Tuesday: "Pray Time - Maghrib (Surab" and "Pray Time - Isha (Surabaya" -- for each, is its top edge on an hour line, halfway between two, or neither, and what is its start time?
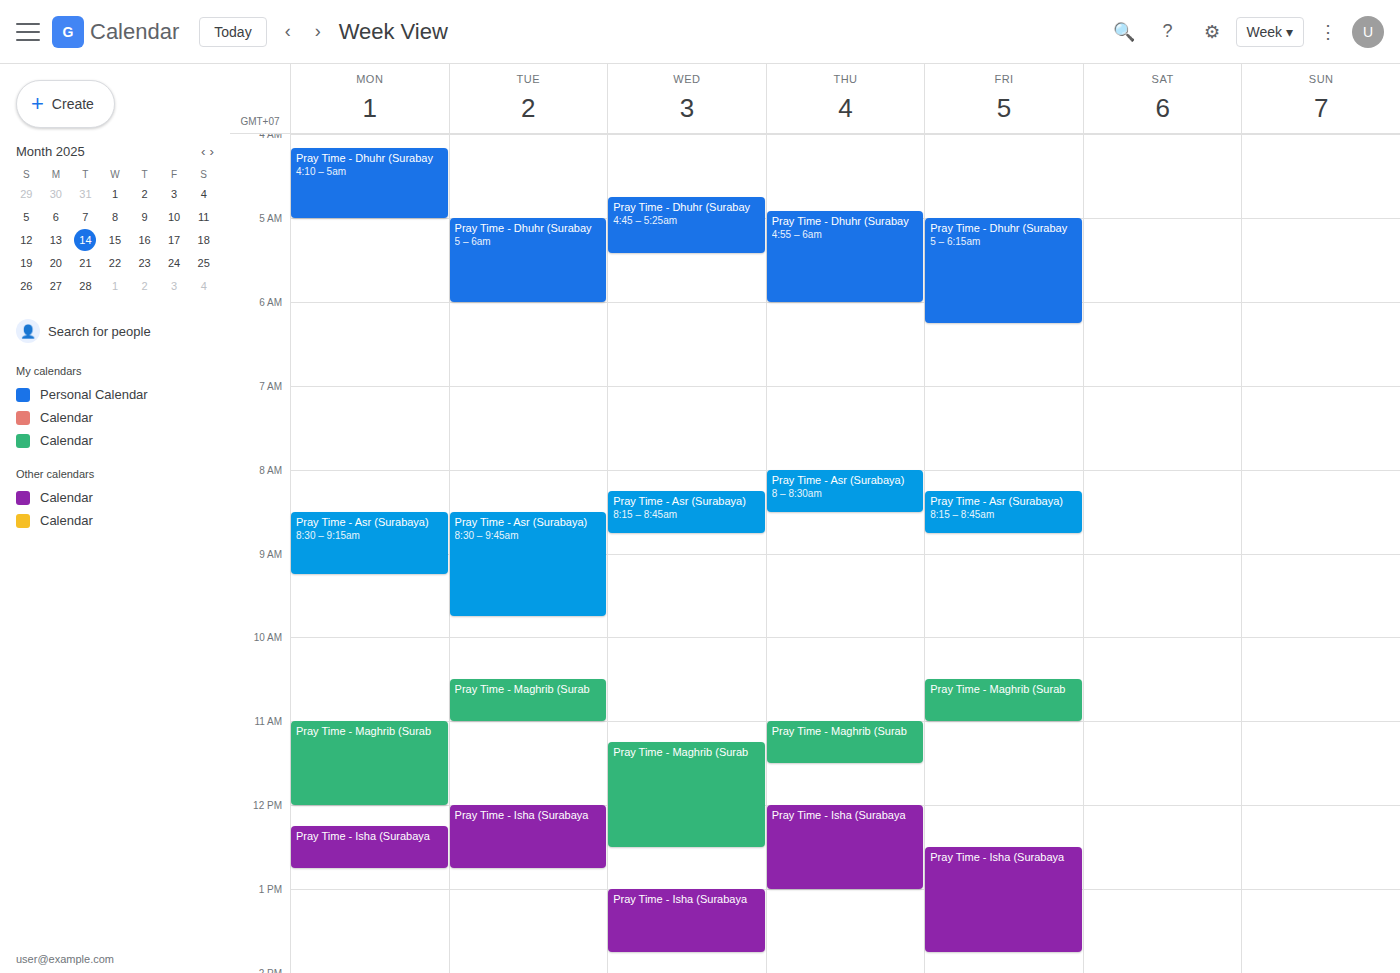
"Pray Time - Maghrib (Surab": 10:30, halfway between the 10:00 and 11:00 lines. "Pray Time - Isha (Surabaya": 12:00, exactly on the 12:00 line.